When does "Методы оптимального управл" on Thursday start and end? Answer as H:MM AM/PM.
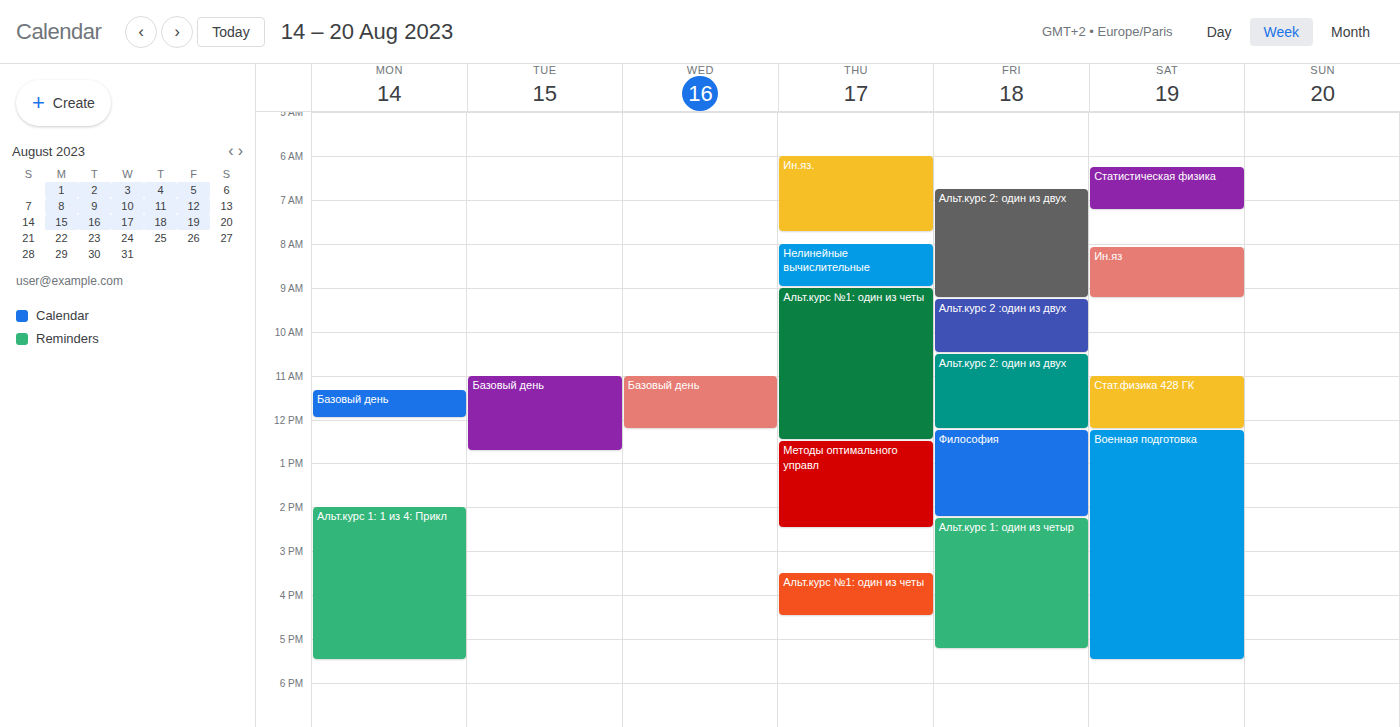
12:30 PM to 2:30 PM